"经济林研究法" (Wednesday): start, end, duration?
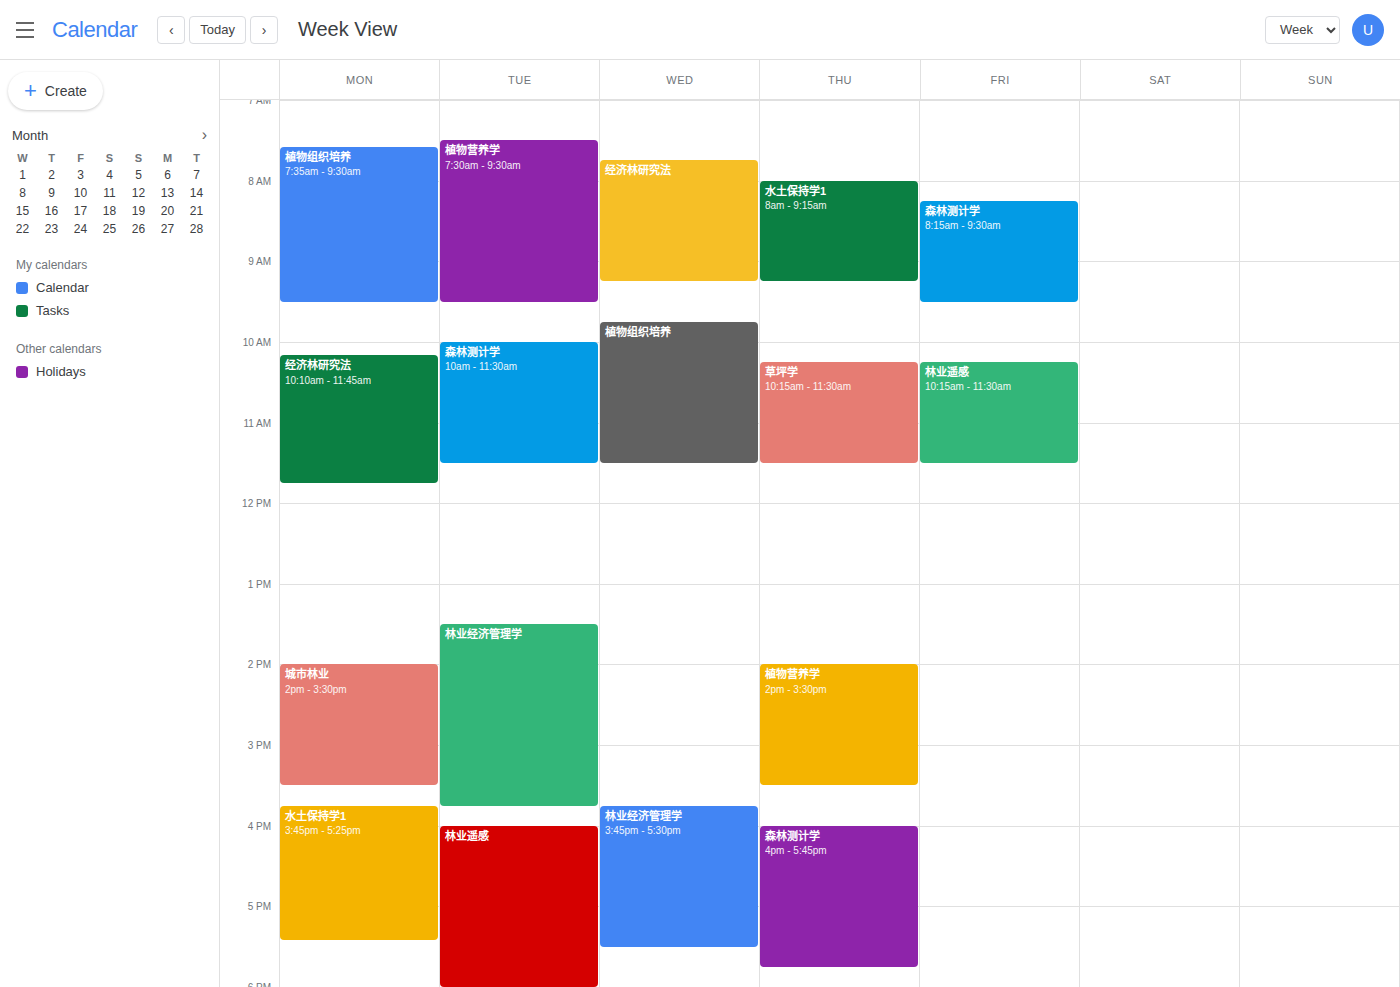
07:45 to 09:15, 1 hour 30 minutes